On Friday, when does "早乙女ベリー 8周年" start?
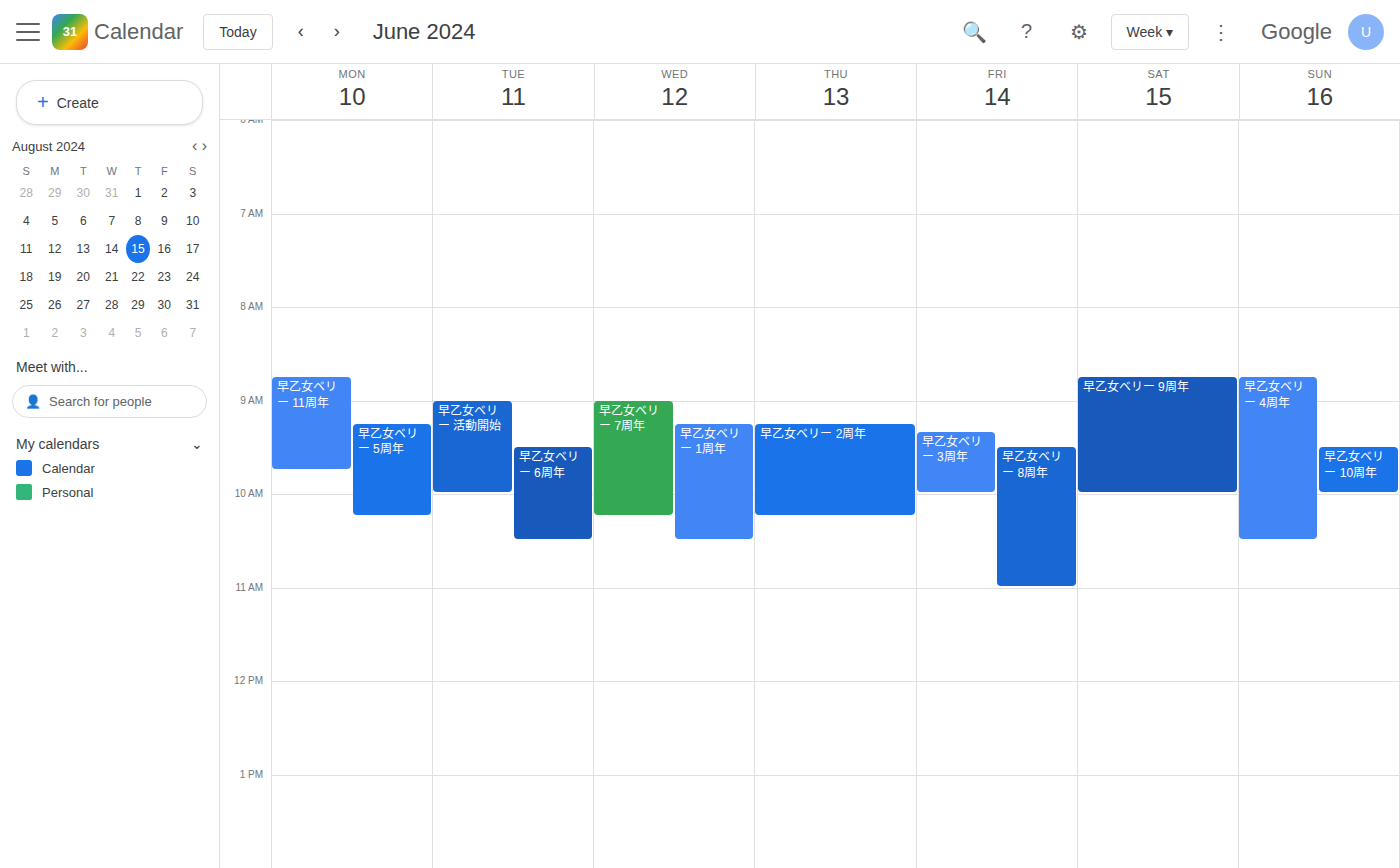
9:30 AM